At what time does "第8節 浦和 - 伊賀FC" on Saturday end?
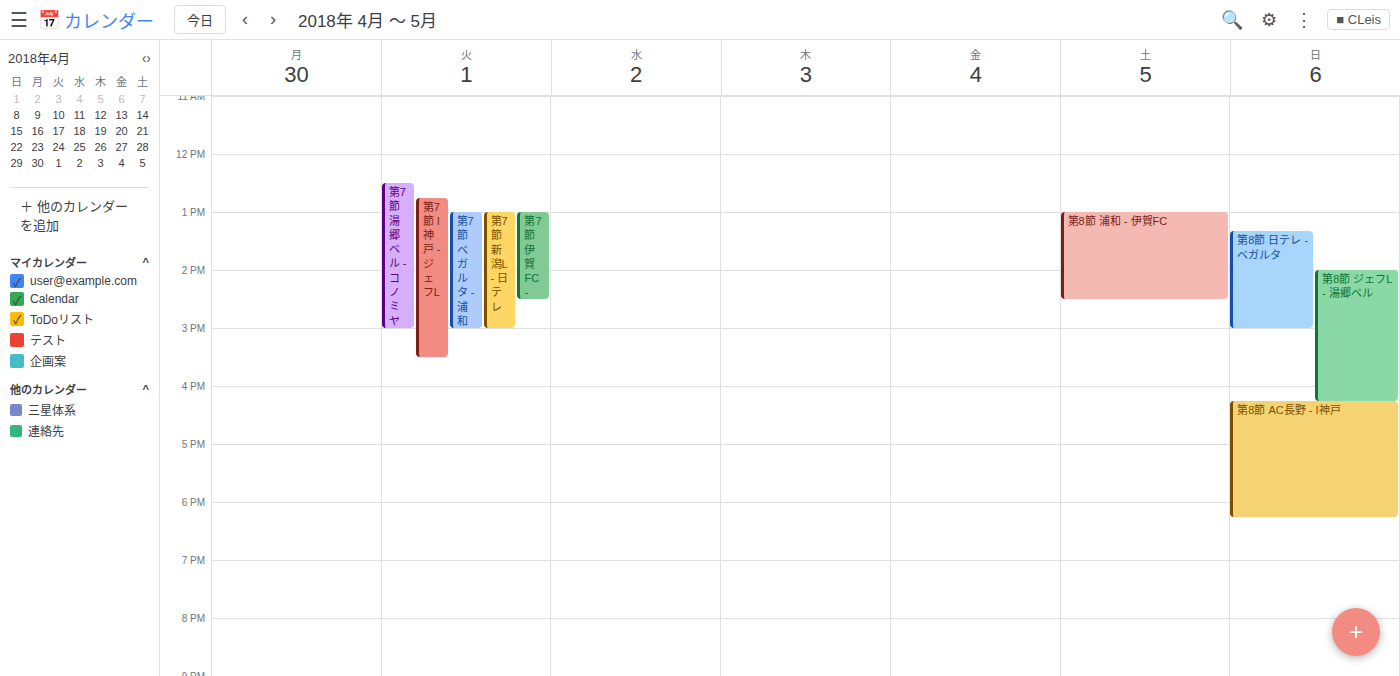
14:30